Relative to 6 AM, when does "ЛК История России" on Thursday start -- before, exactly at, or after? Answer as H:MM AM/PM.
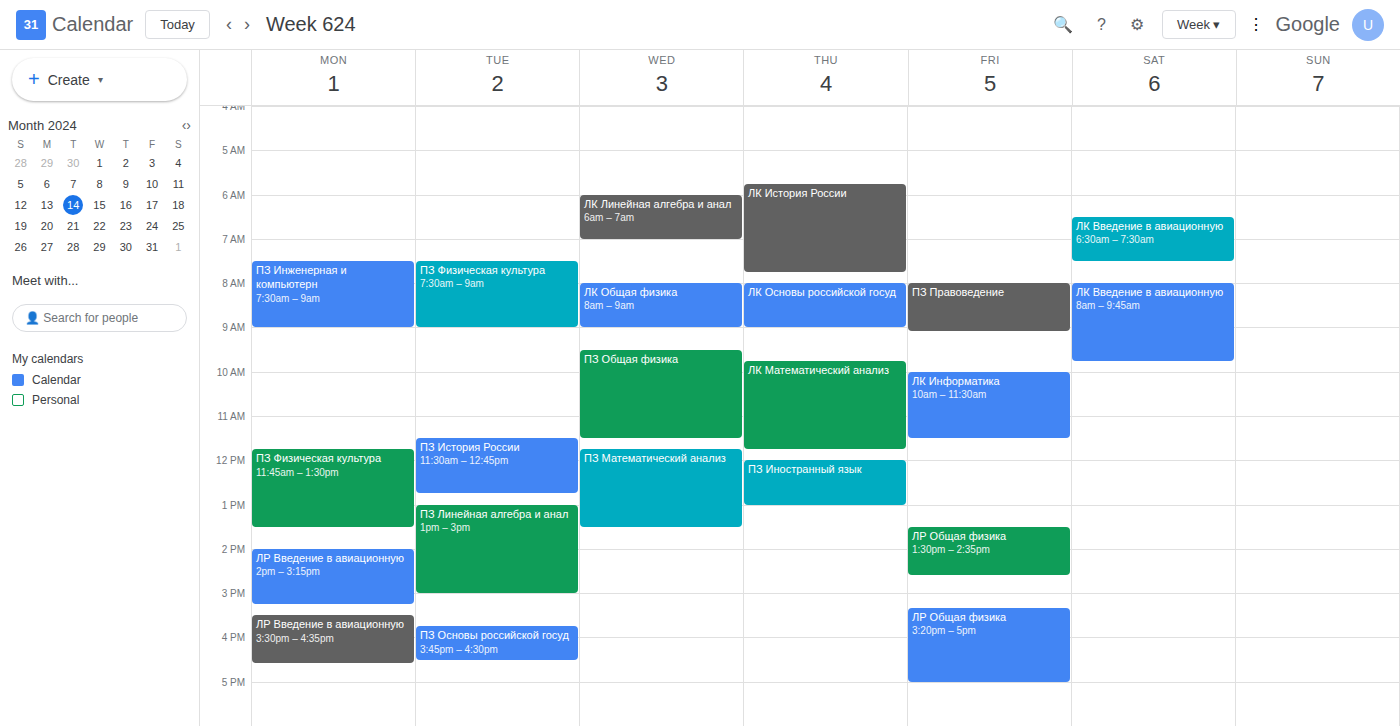
5:45 AM -- before 6 AM, 15 minutes above the 6 AM line.